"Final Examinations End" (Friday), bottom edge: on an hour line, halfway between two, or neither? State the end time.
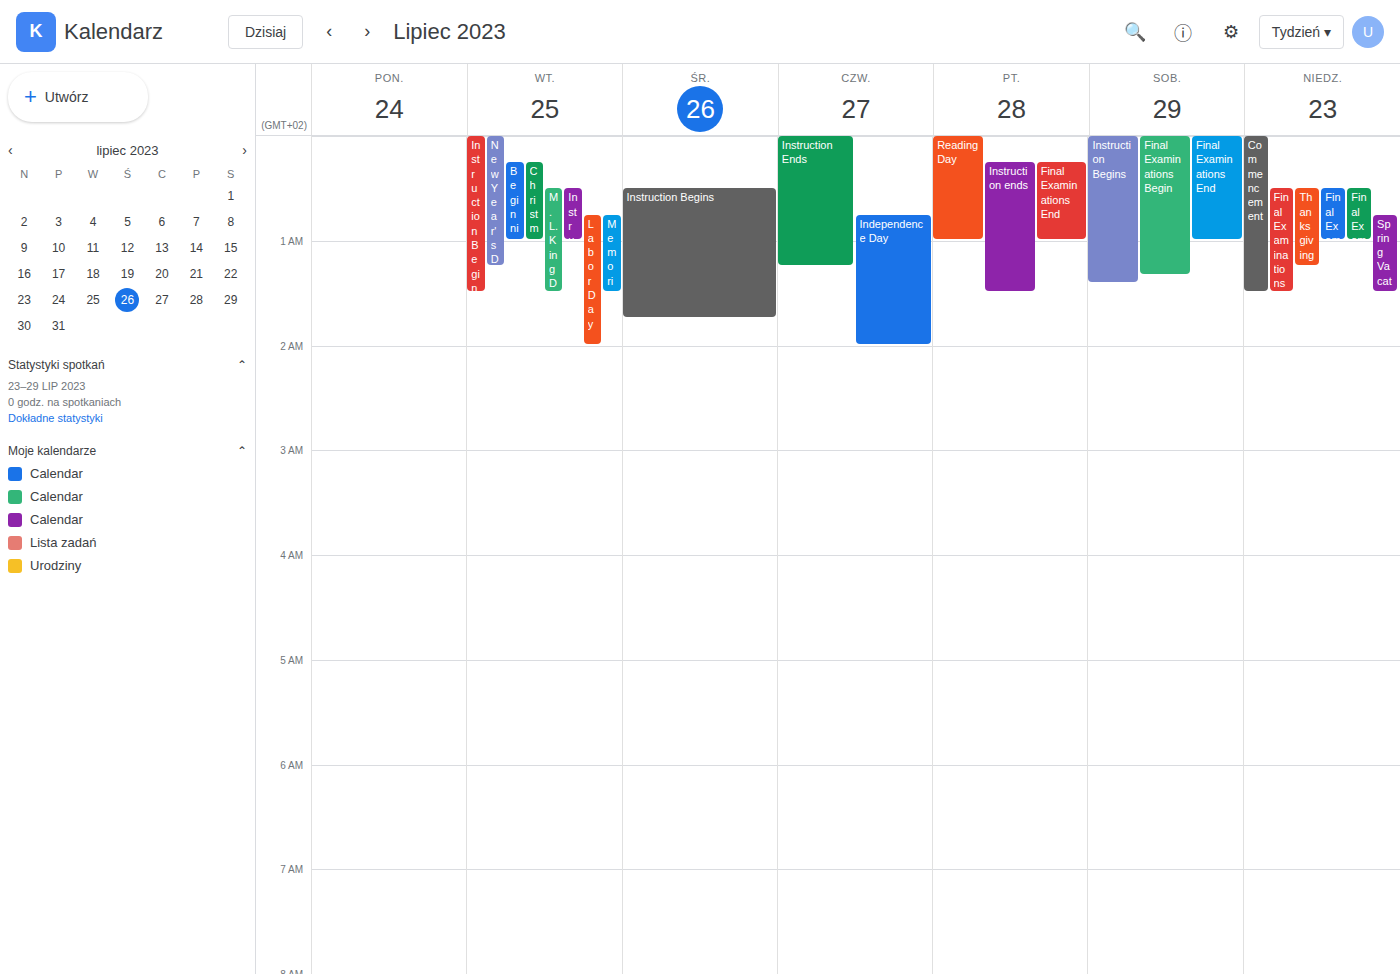
1:00 AM -- exactly on the 1 AM line.